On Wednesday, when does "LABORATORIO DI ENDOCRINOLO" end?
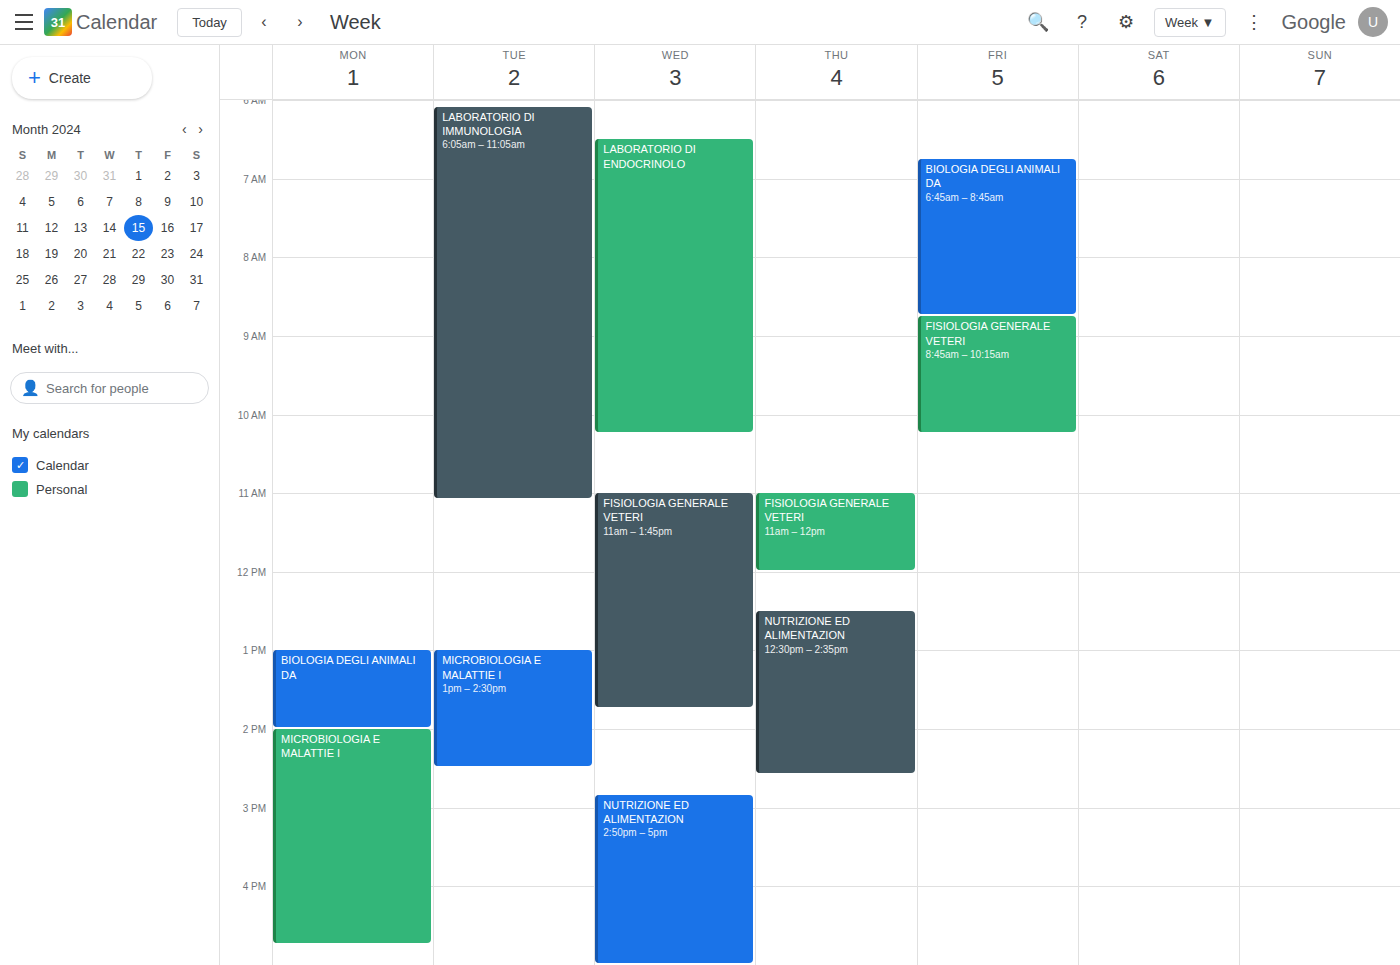
10:15 AM